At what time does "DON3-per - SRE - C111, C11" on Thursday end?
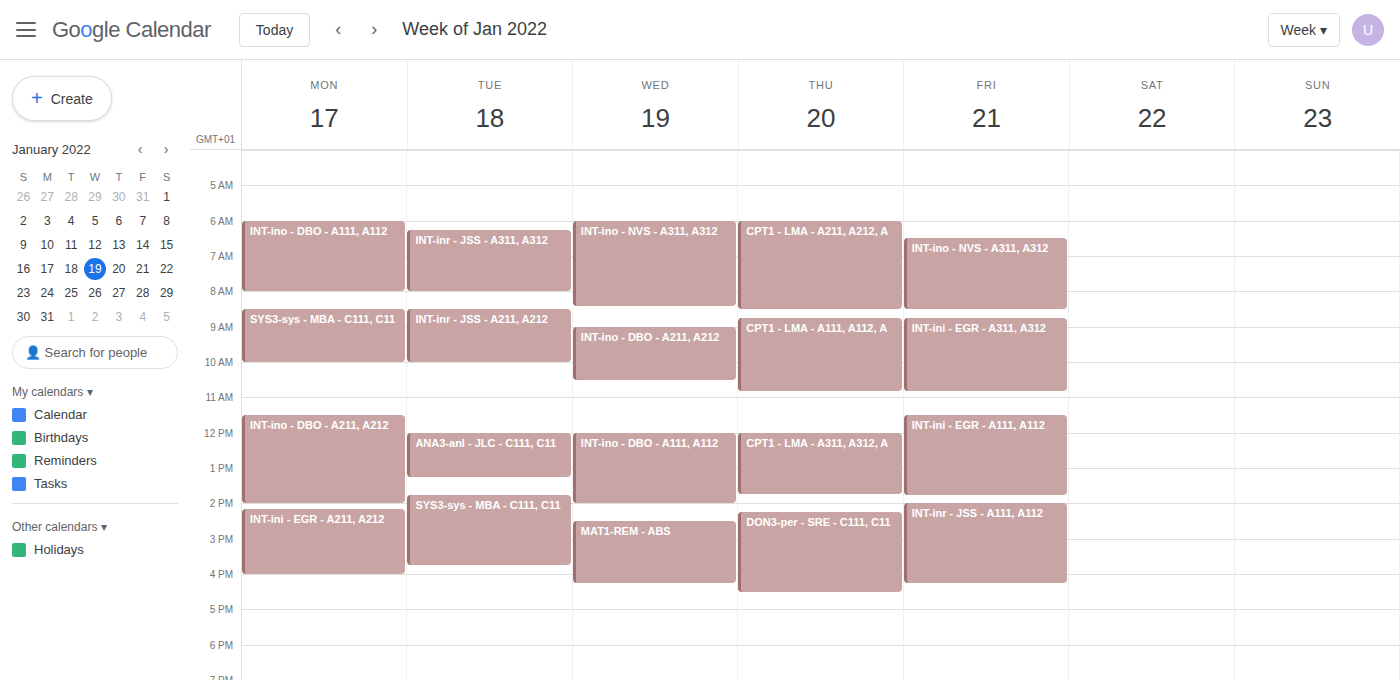
4:30 PM